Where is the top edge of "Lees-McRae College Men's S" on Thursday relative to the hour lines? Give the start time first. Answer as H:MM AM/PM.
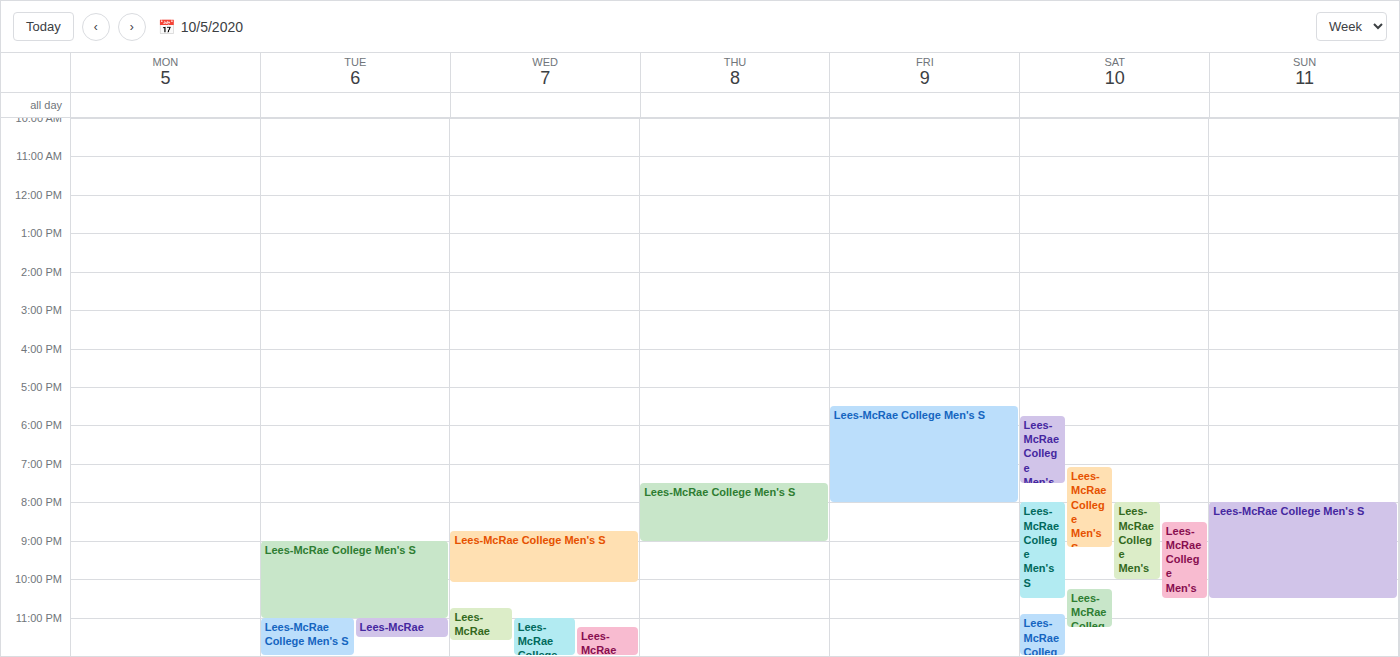
7:30 PM -- halfway between the 7 PM and 8 PM lines.